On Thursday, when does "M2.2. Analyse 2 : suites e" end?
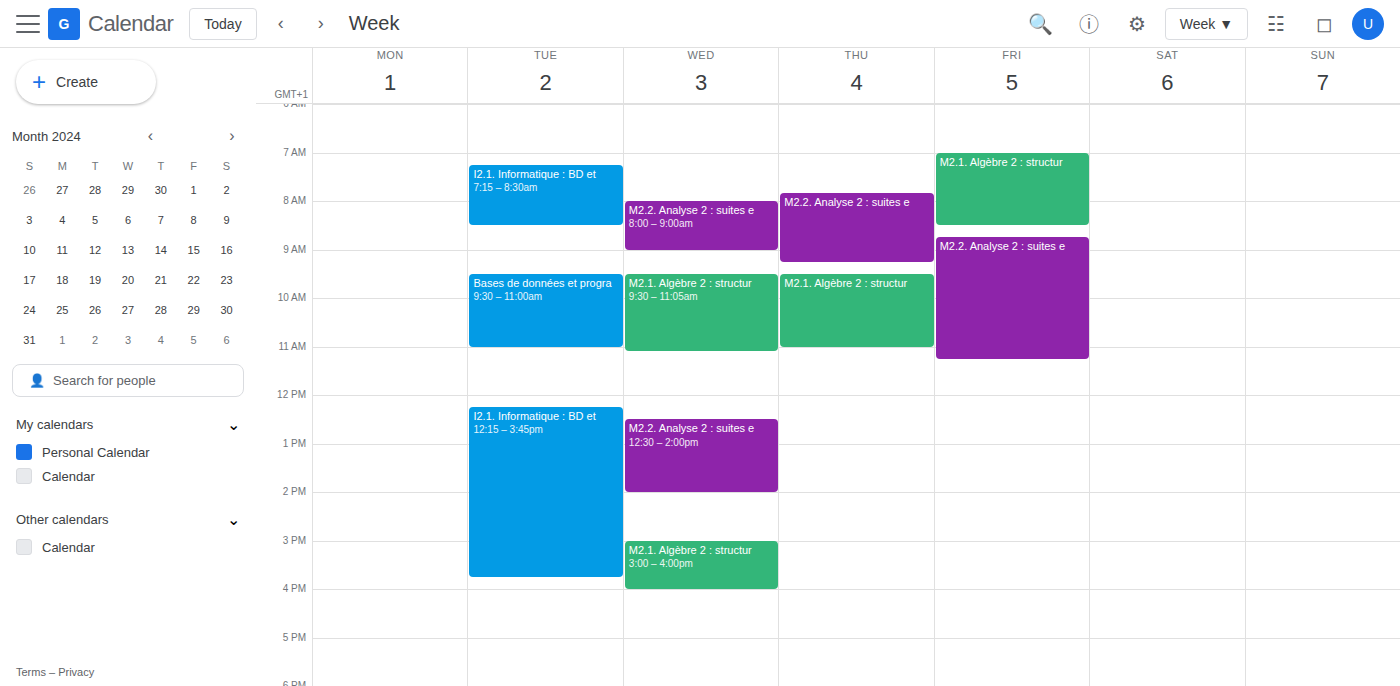
9:15 AM